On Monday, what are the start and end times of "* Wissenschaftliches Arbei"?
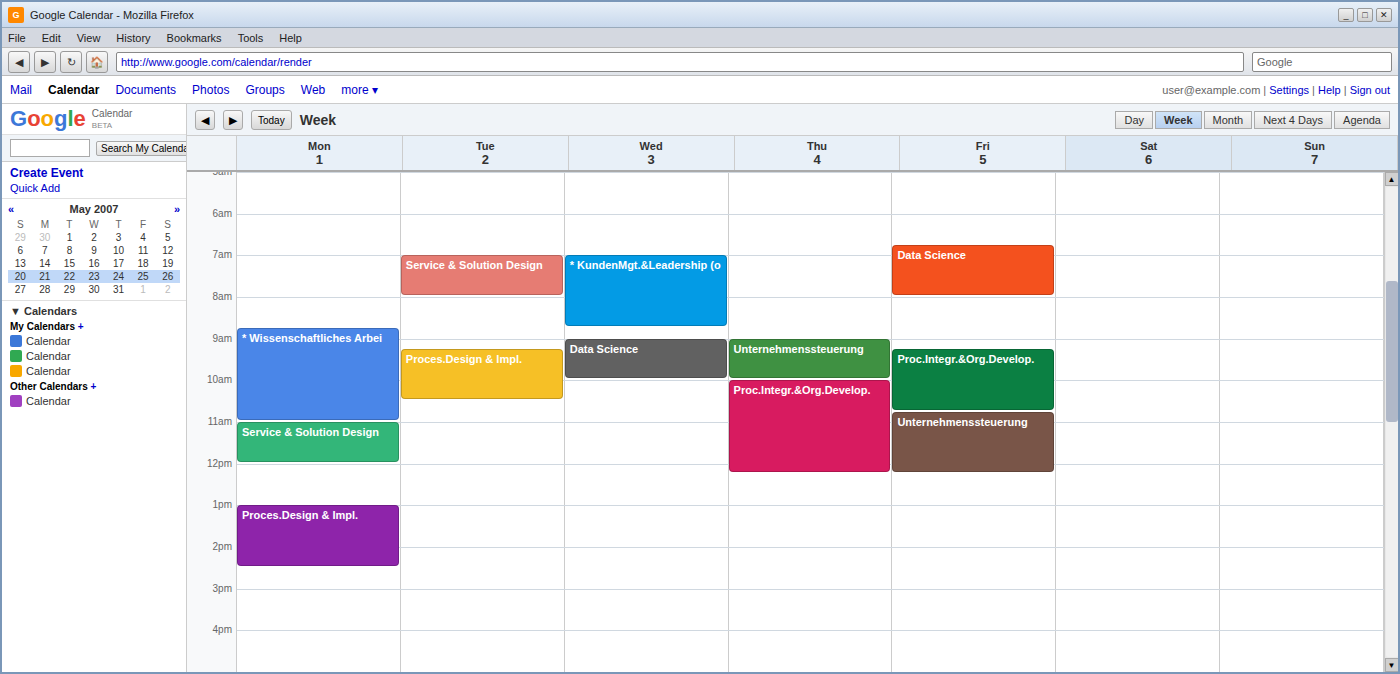
8:45 AM to 11:00 AM